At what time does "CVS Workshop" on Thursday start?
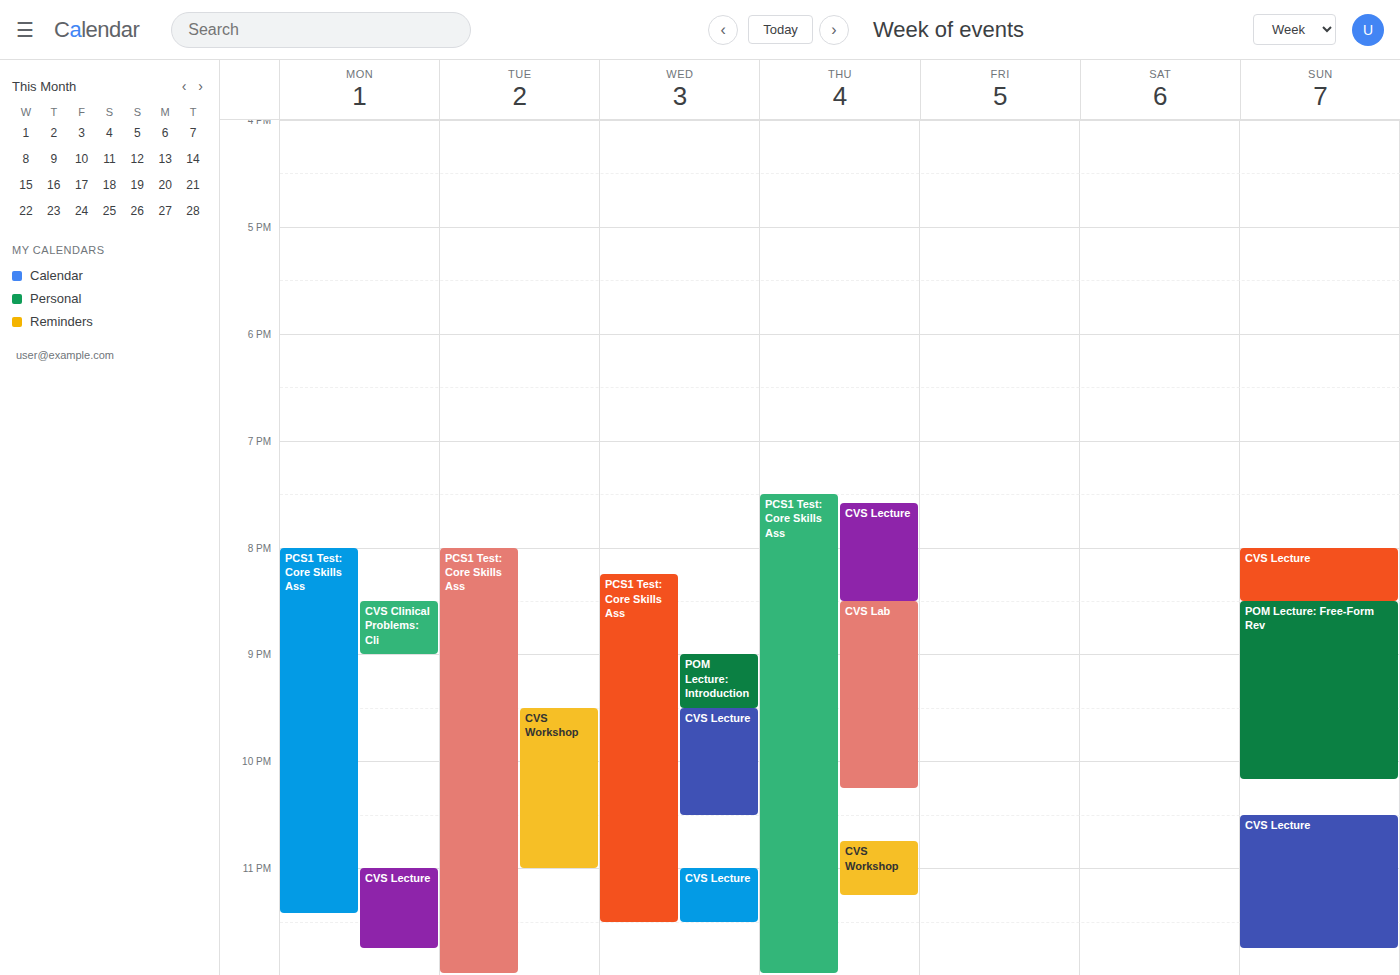
22:45